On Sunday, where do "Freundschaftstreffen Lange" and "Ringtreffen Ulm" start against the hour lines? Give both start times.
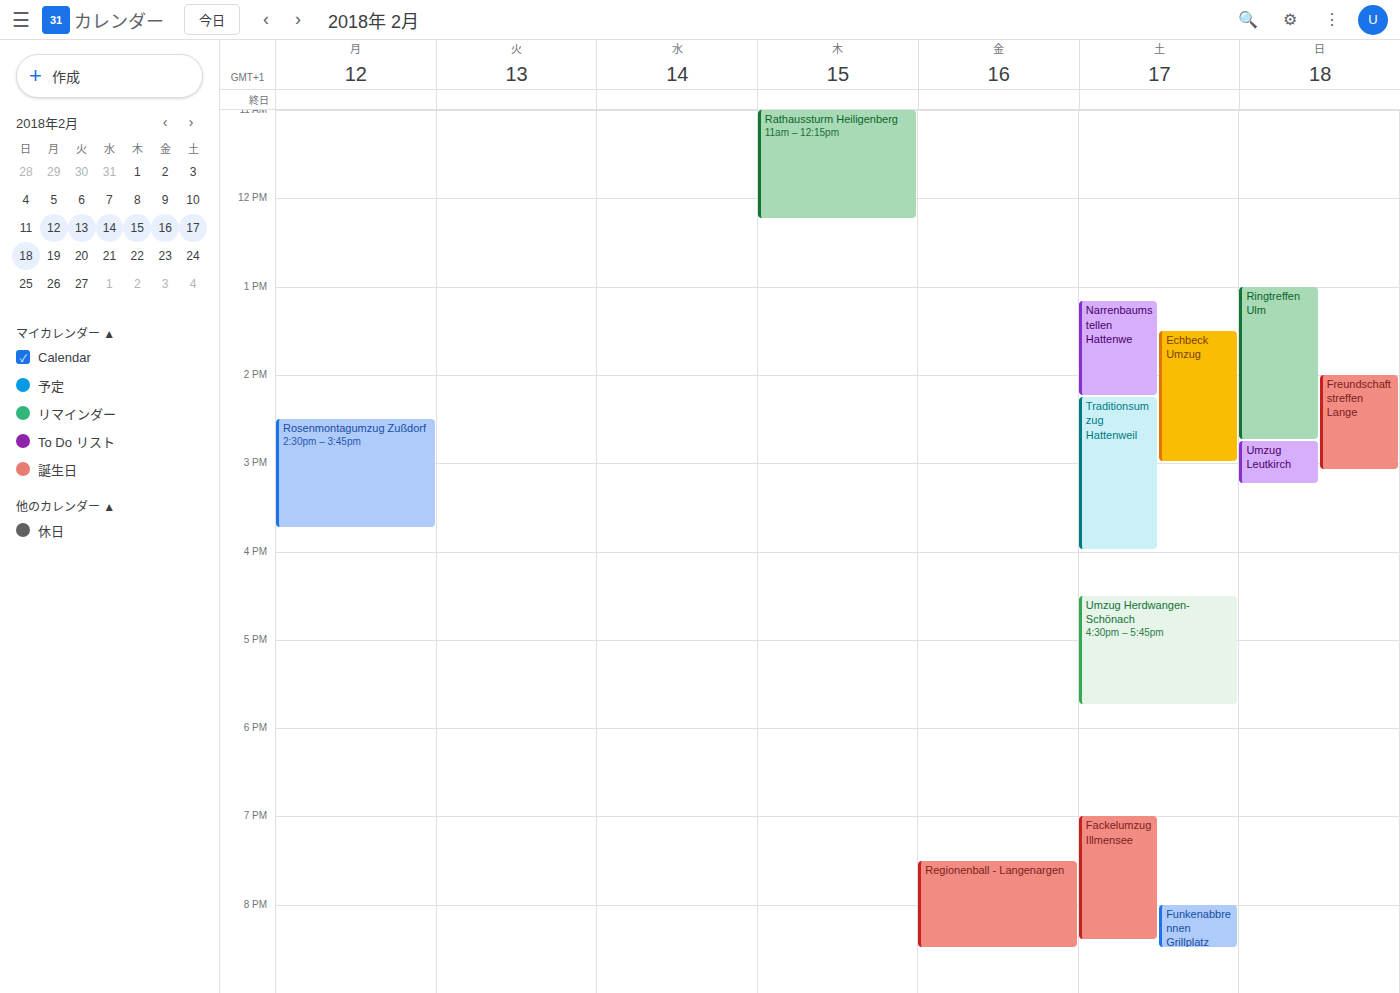
"Freundschaftstreffen Lange": 2:00 PM, exactly on the 2 PM line. "Ringtreffen Ulm": 1:00 PM, exactly on the 1 PM line.